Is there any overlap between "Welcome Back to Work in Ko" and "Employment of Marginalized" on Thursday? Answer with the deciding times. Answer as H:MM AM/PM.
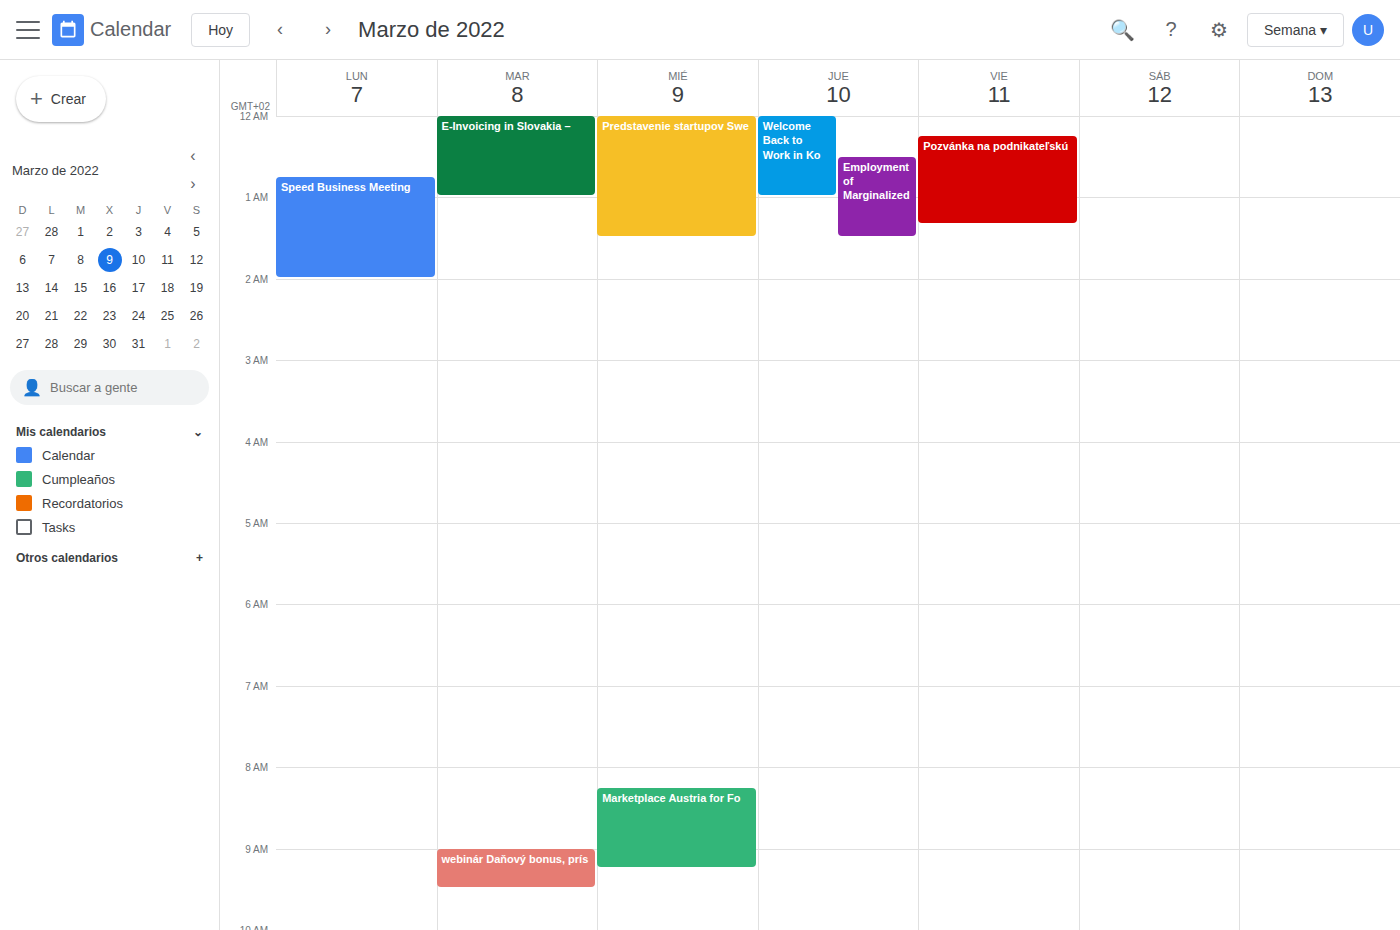
"Employment of Marginalized" starts at 12:30 AM, before "Welcome Back to Work in Ko" ends at 1:00 AM -- they overlap.